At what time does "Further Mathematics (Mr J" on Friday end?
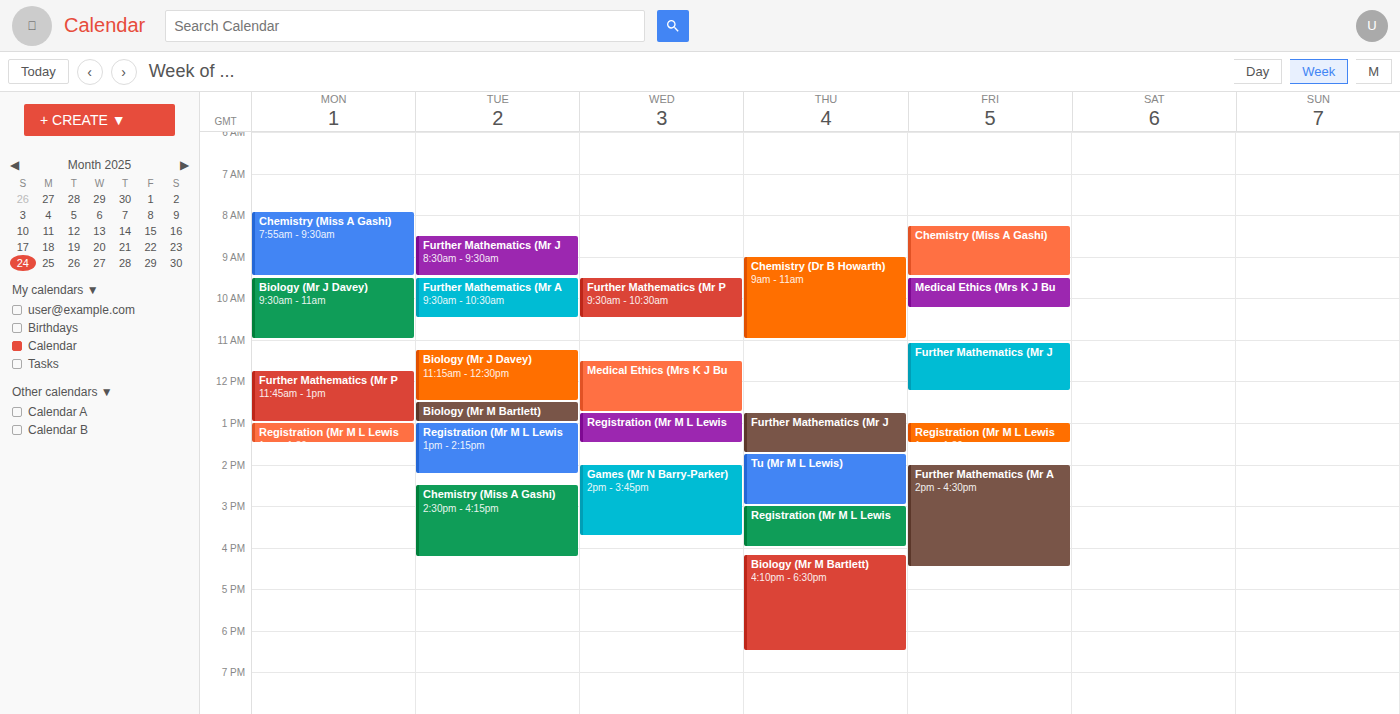
12:15